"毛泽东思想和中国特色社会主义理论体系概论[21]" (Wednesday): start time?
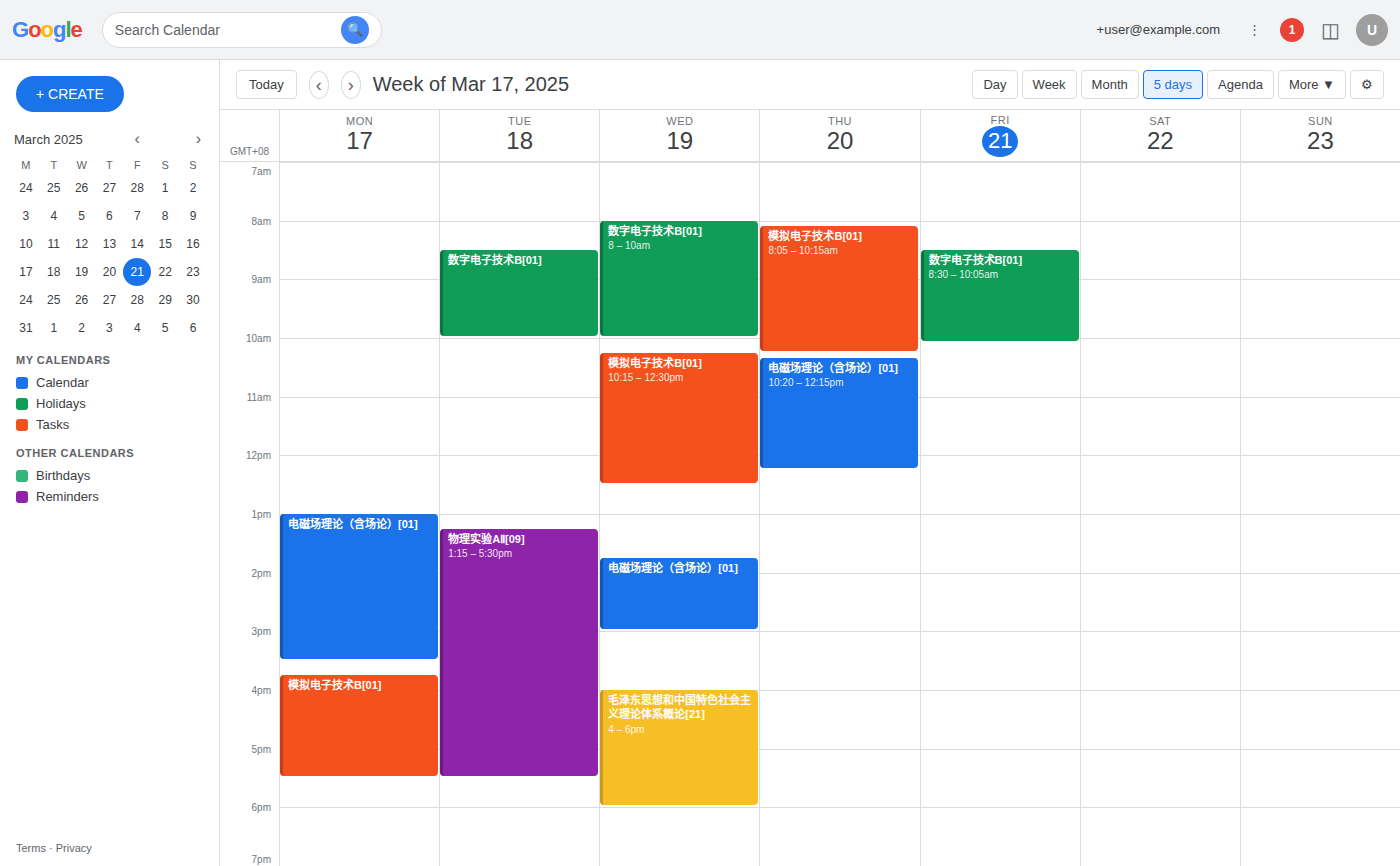
4:00 PM